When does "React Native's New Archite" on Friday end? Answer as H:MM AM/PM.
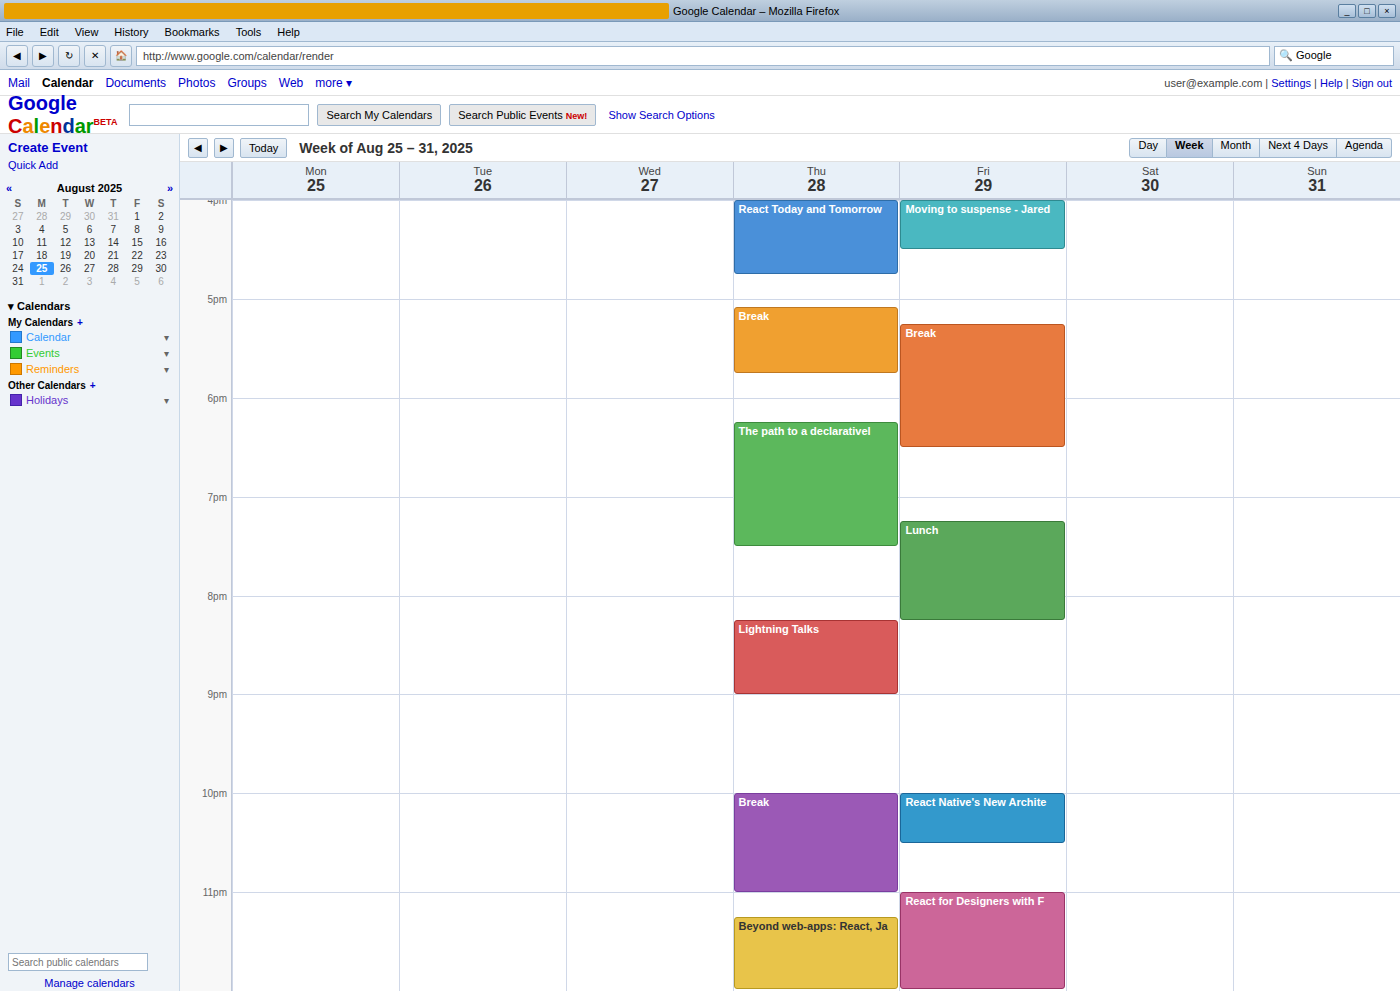
10:30 PM